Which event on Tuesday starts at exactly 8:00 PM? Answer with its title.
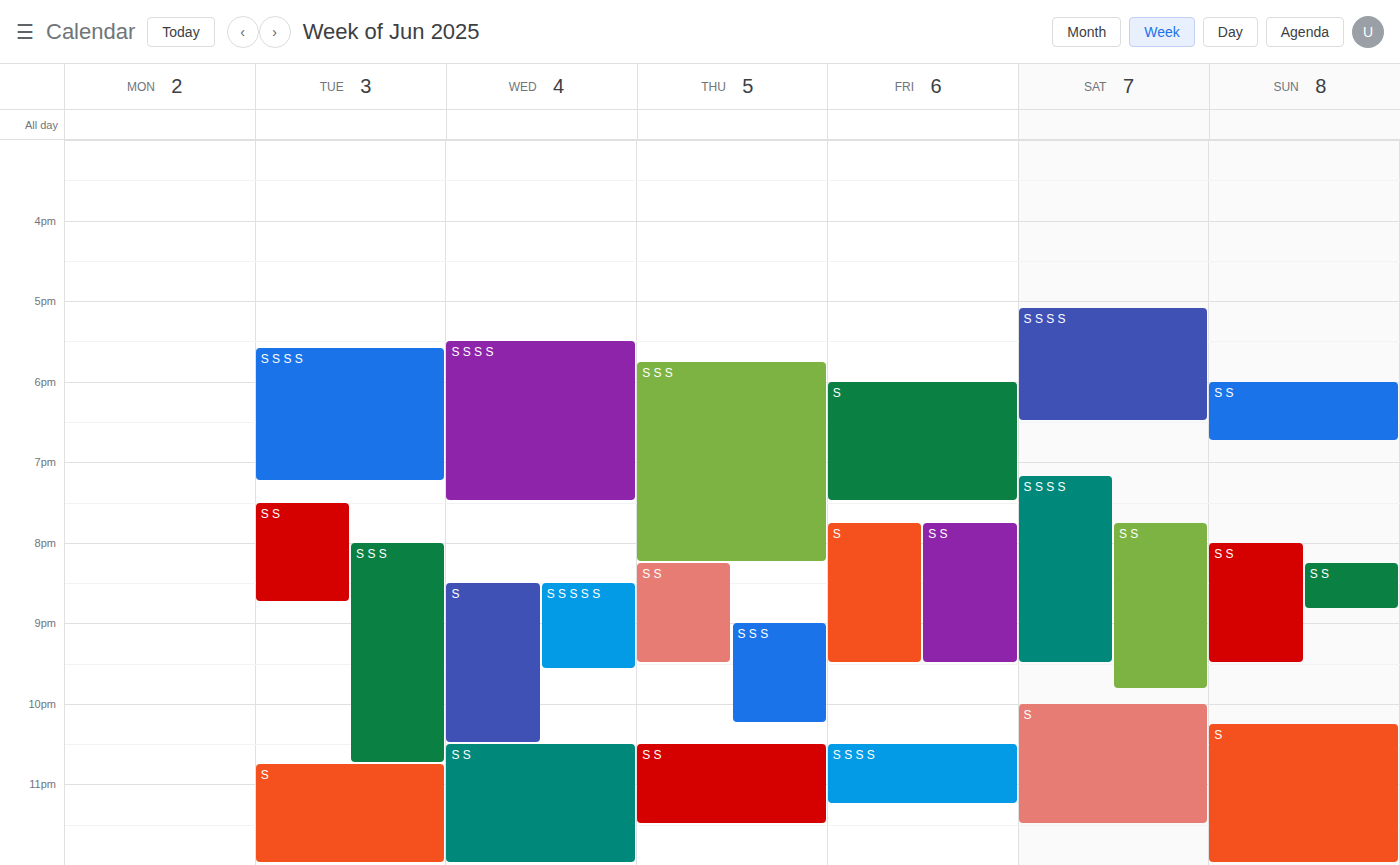
"S S S"